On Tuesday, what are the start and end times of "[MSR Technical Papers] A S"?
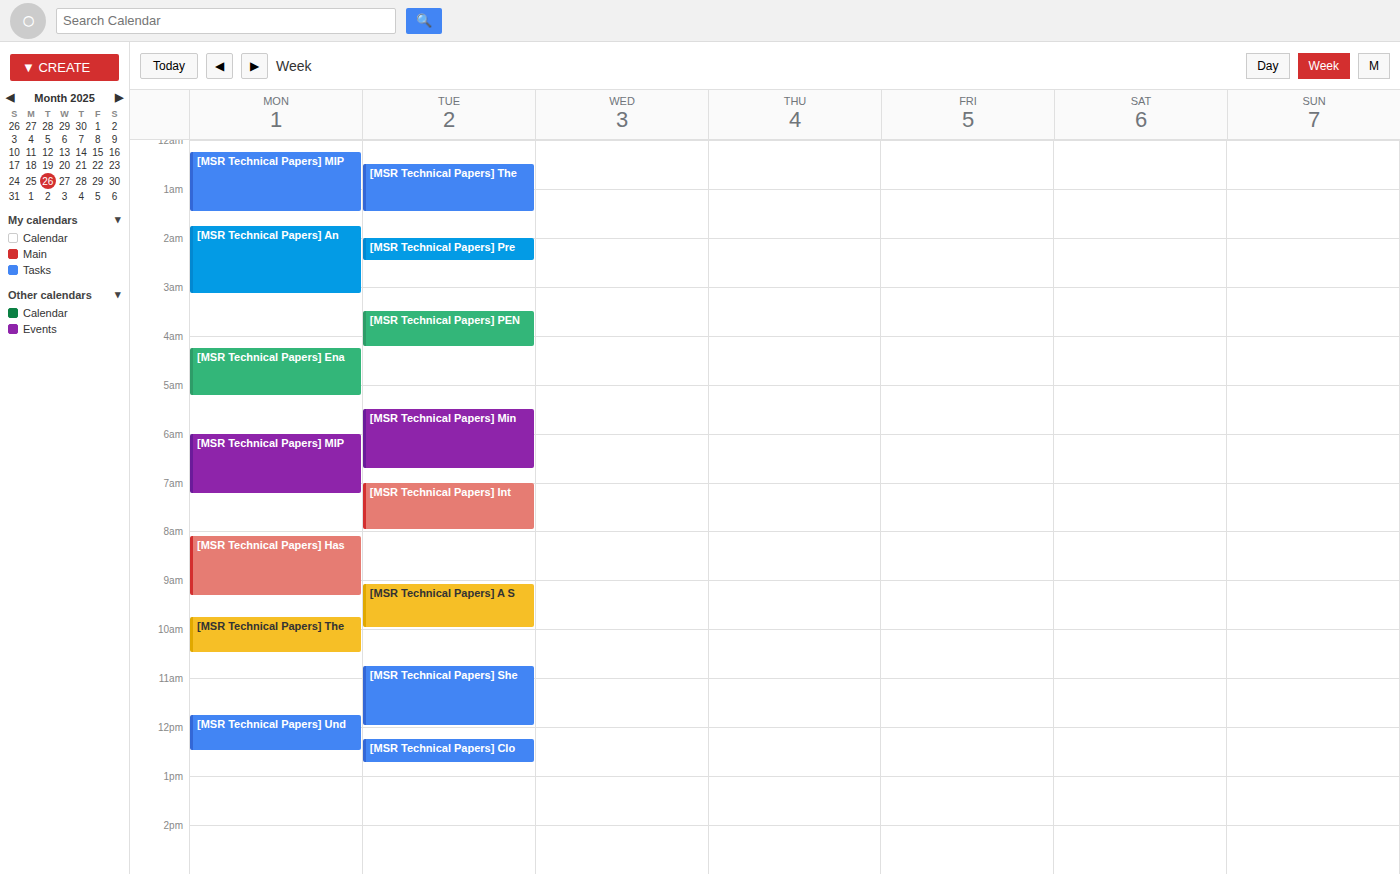
9:05 AM to 10:00 AM